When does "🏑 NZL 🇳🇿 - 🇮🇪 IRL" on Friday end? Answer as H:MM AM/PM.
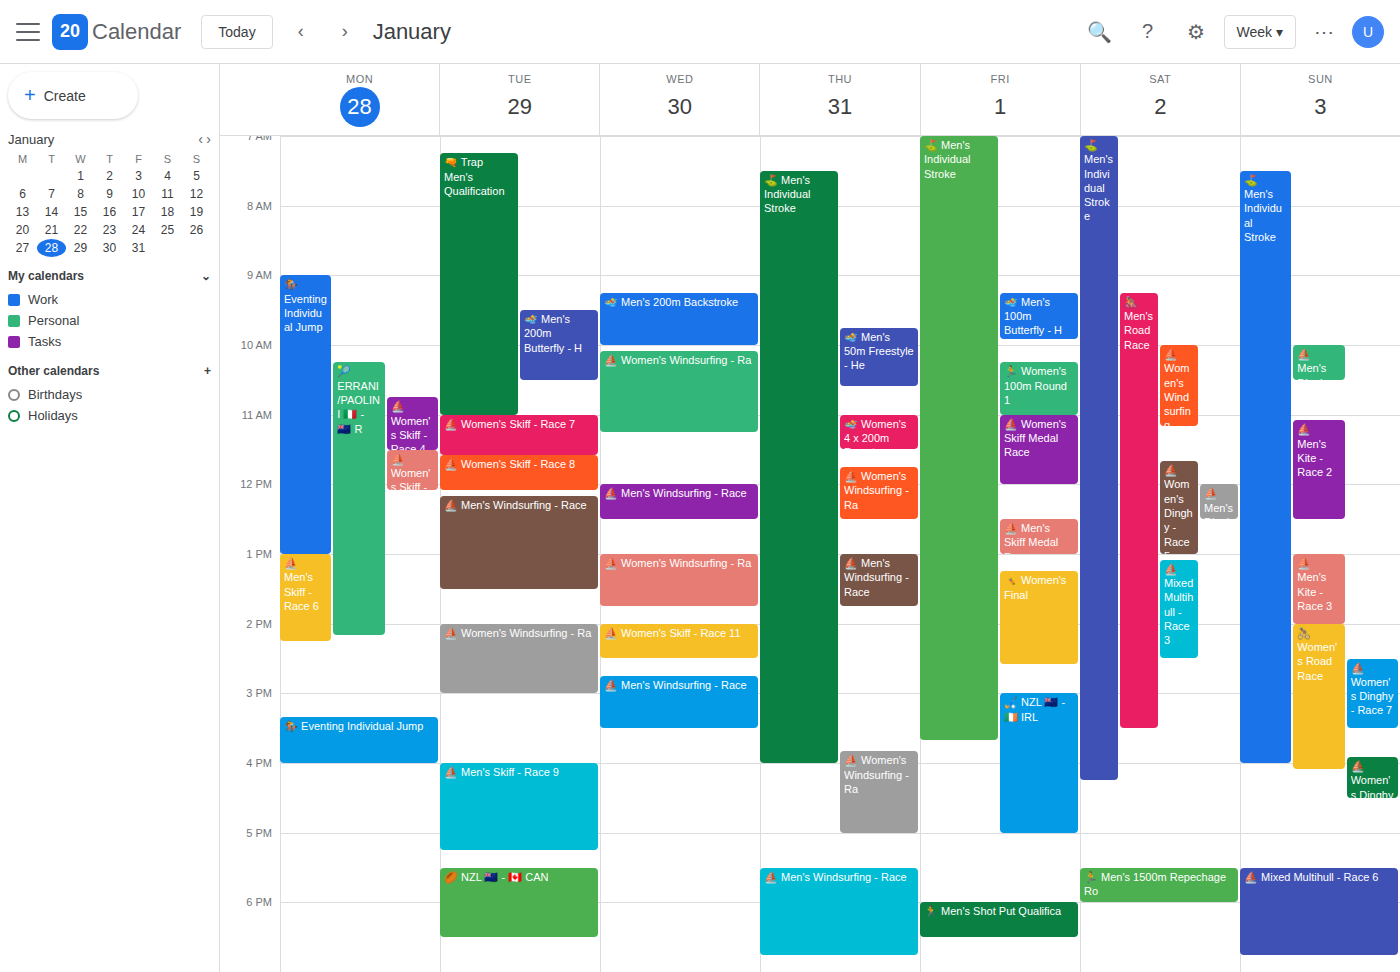
5:00 PM